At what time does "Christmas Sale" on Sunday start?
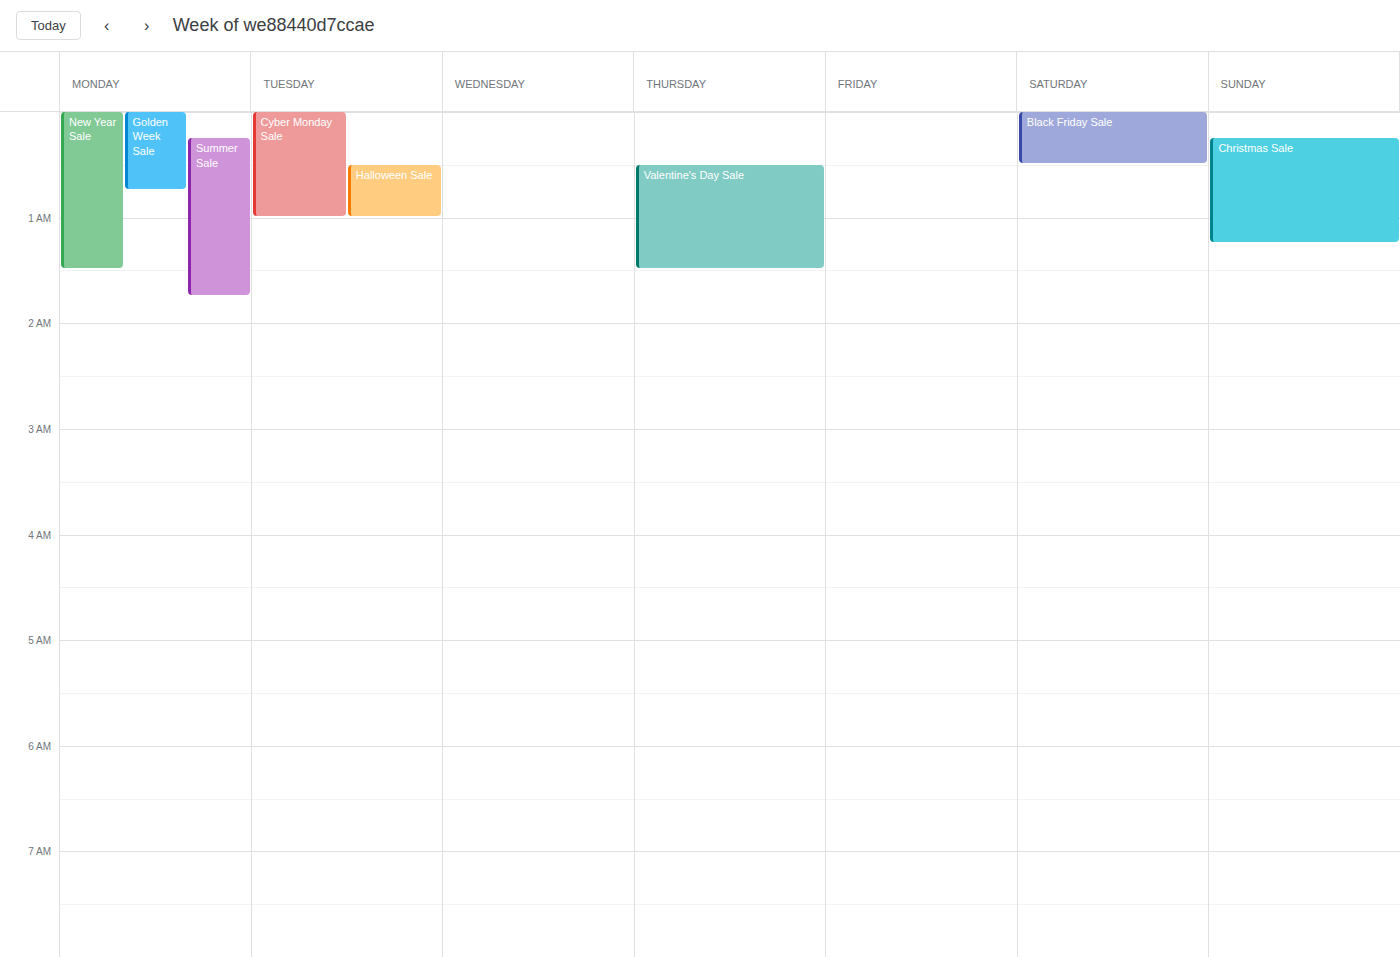
00:15